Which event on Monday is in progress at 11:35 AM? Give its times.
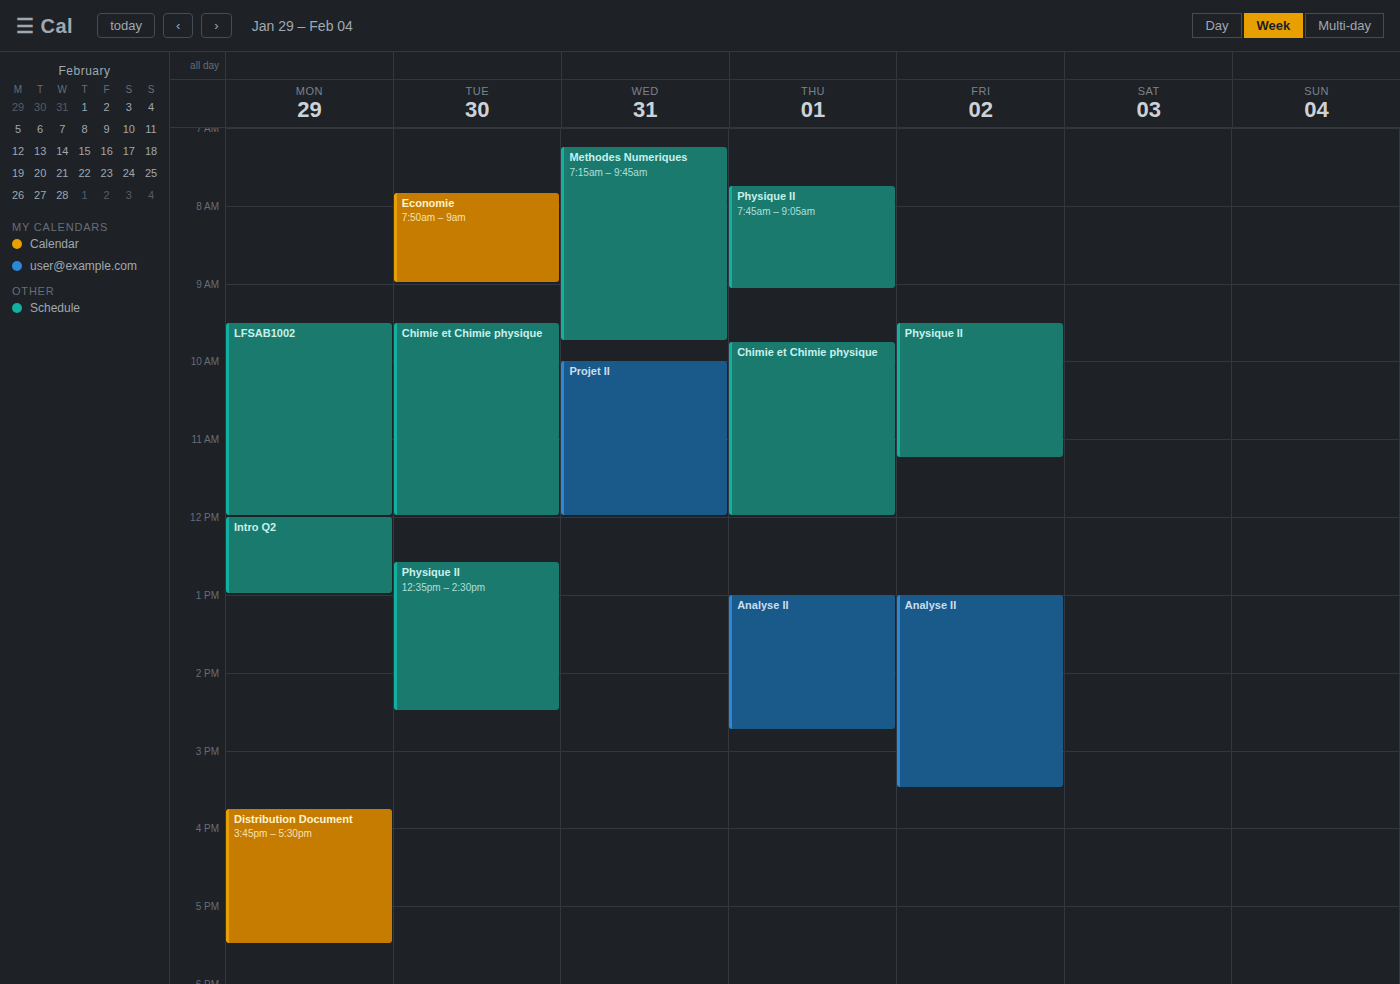
"LFSAB1002", 9:30 AM to 12:00 PM